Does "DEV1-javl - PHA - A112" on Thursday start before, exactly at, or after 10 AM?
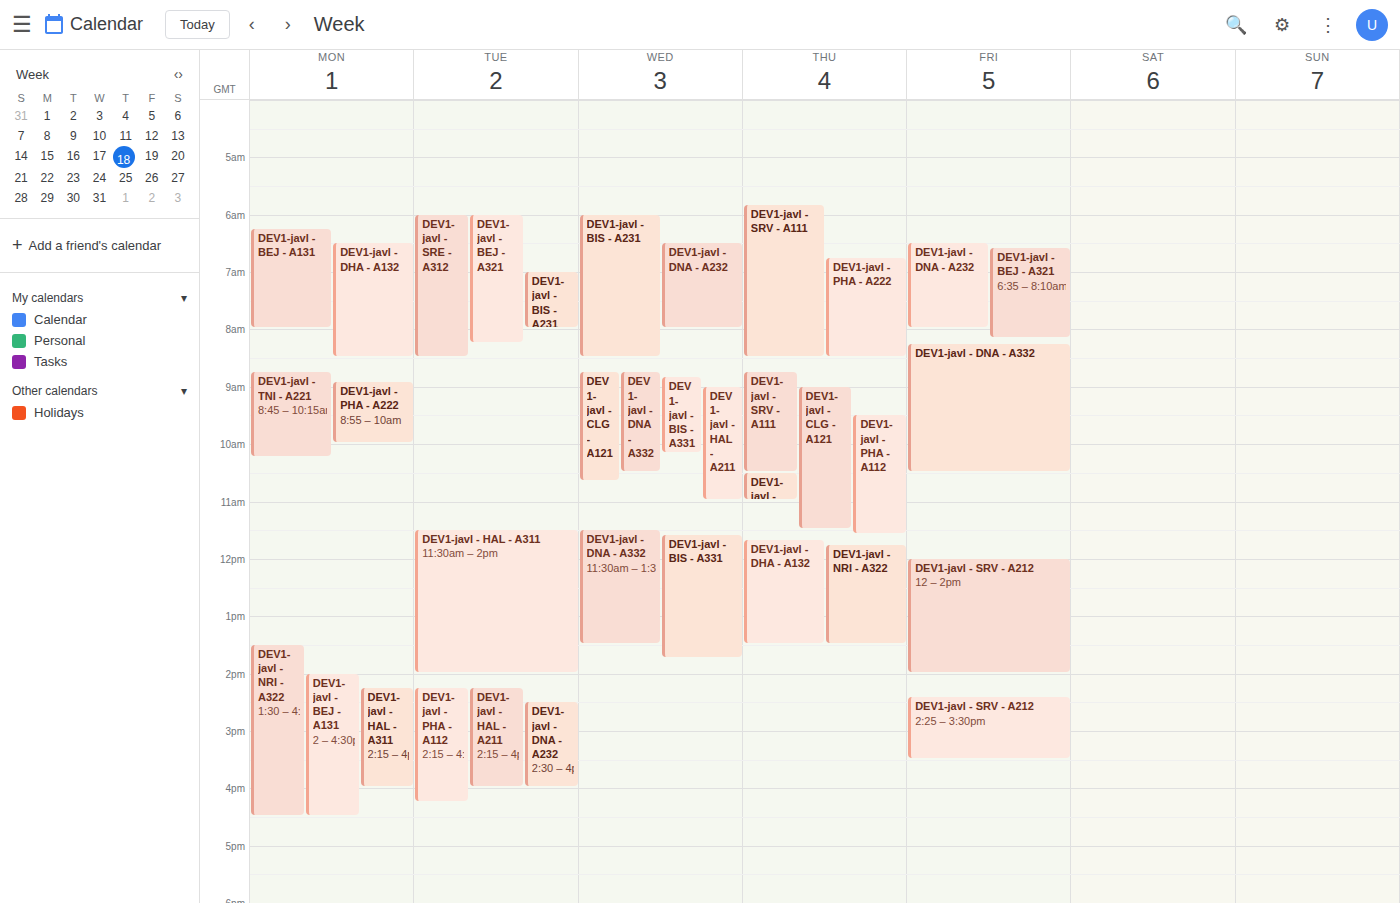
9:30 AM -- before 10 AM, 30 minutes above the 10 AM line.